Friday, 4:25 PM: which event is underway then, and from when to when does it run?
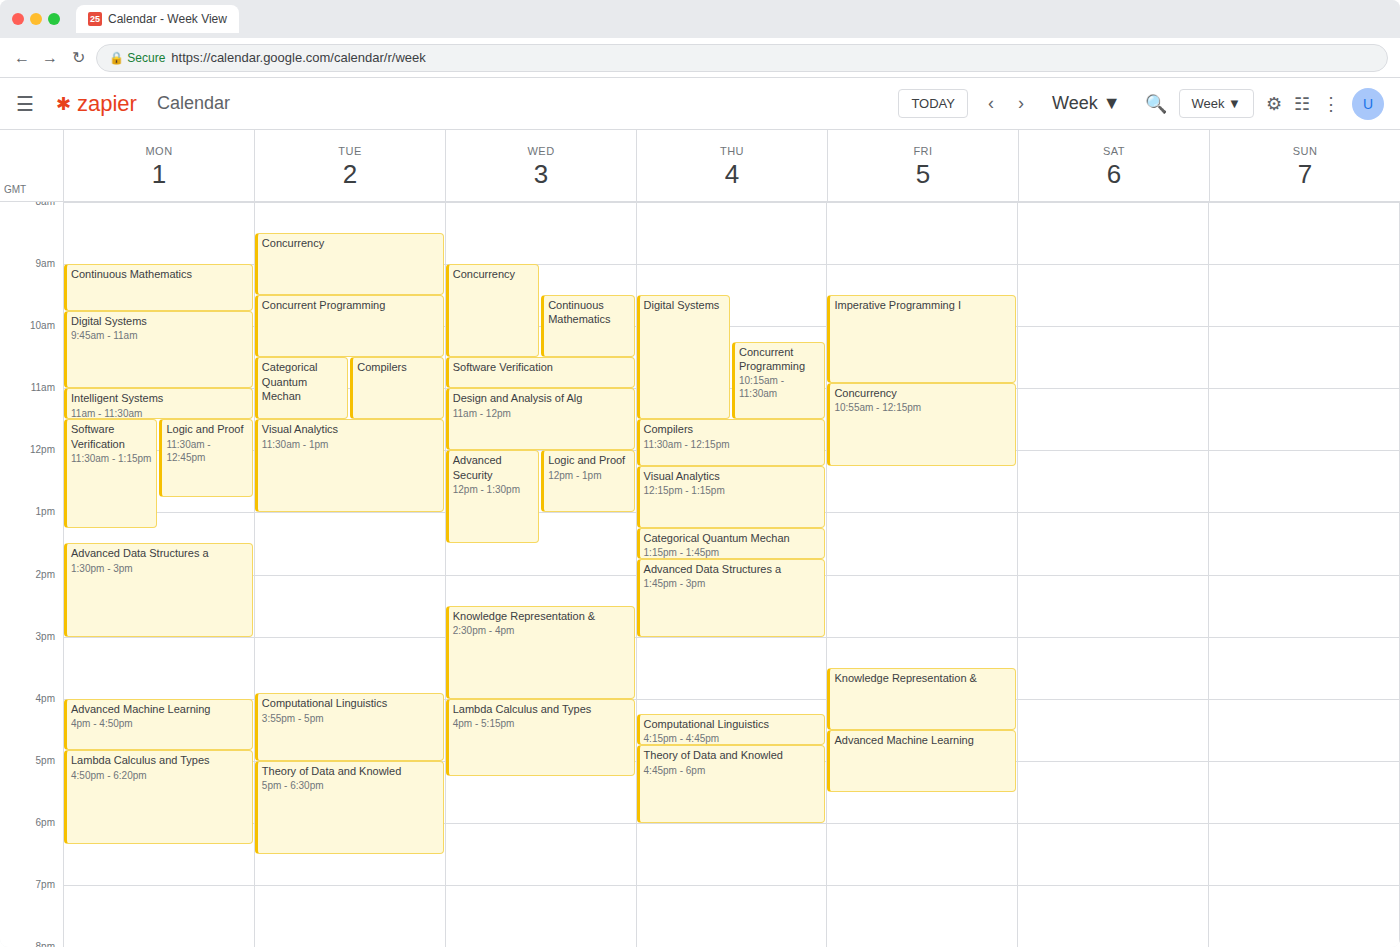
"Knowledge Representation &", 3:30 PM to 4:30 PM